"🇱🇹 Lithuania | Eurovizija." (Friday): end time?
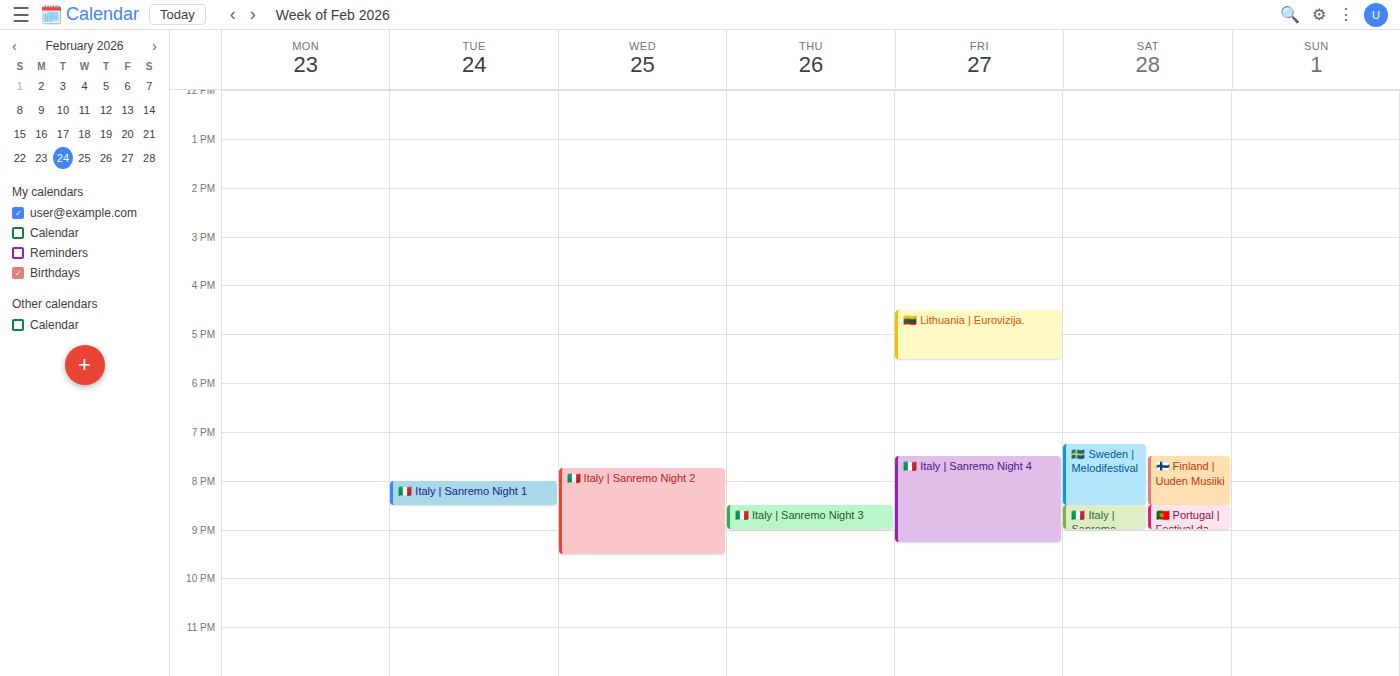
5:30 PM